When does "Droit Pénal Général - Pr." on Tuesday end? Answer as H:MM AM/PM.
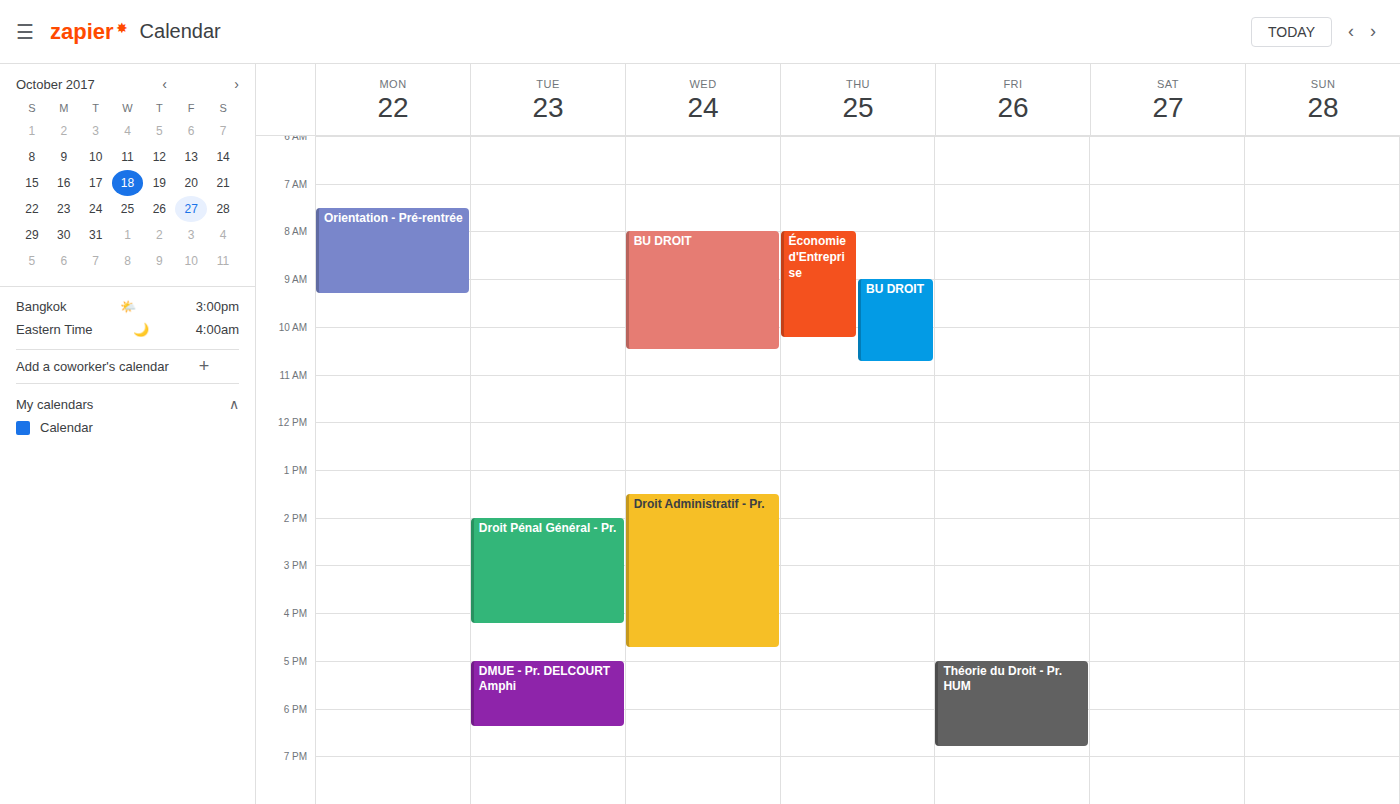
4:15 PM